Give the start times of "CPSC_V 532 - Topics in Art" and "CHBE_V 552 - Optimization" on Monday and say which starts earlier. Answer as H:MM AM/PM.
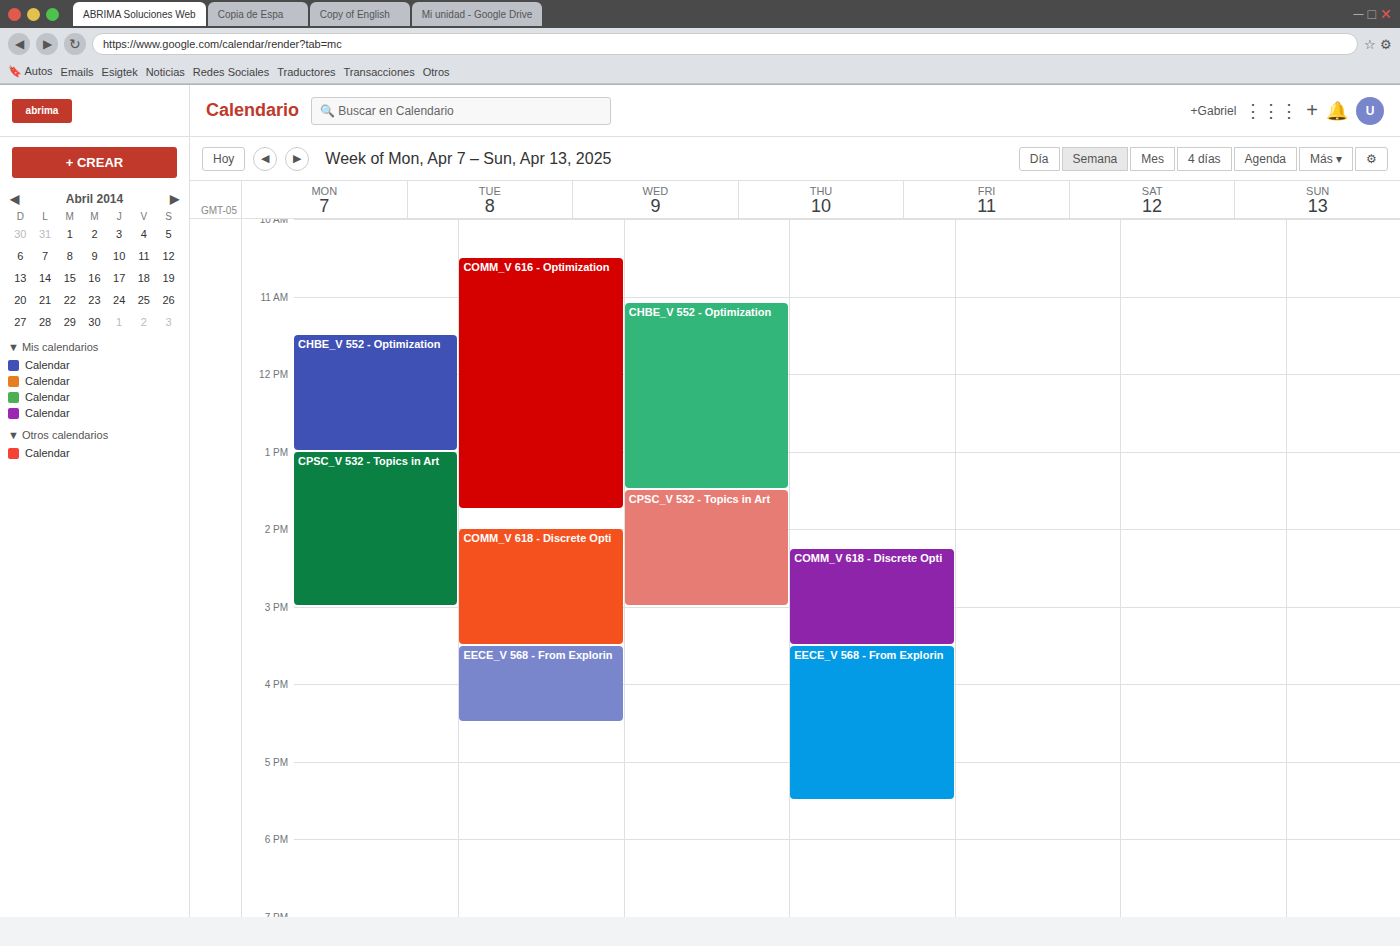
"CHBE_V 552 - Optimization" 11:30 AM; "CPSC_V 532 - Topics in Art" 1:00 PM.